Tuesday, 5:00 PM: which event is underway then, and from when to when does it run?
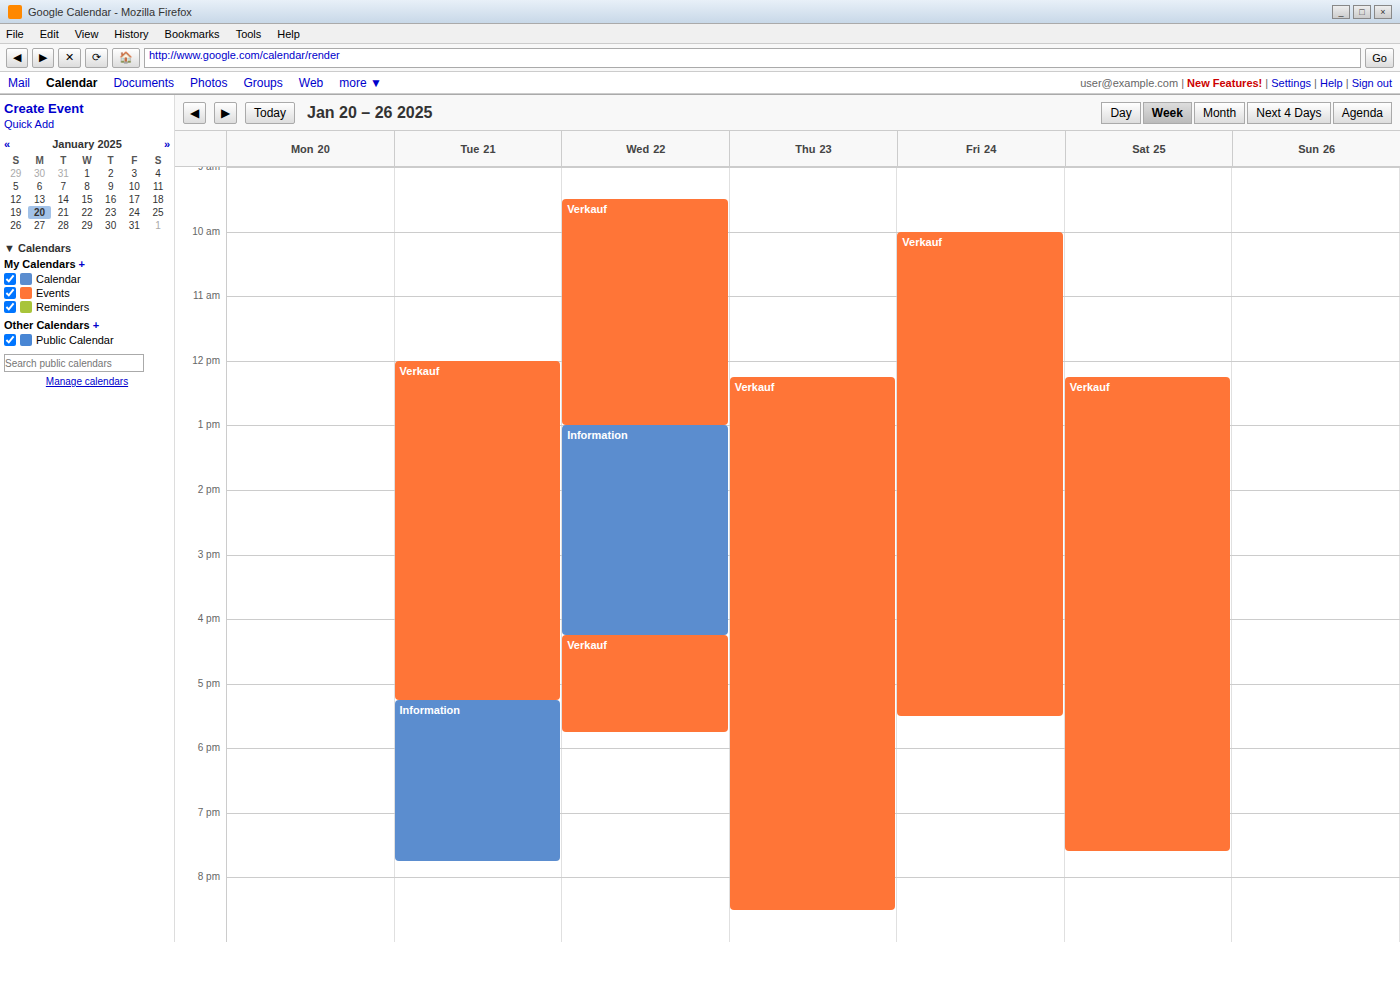
"Verkauf", 12:00 PM to 5:15 PM